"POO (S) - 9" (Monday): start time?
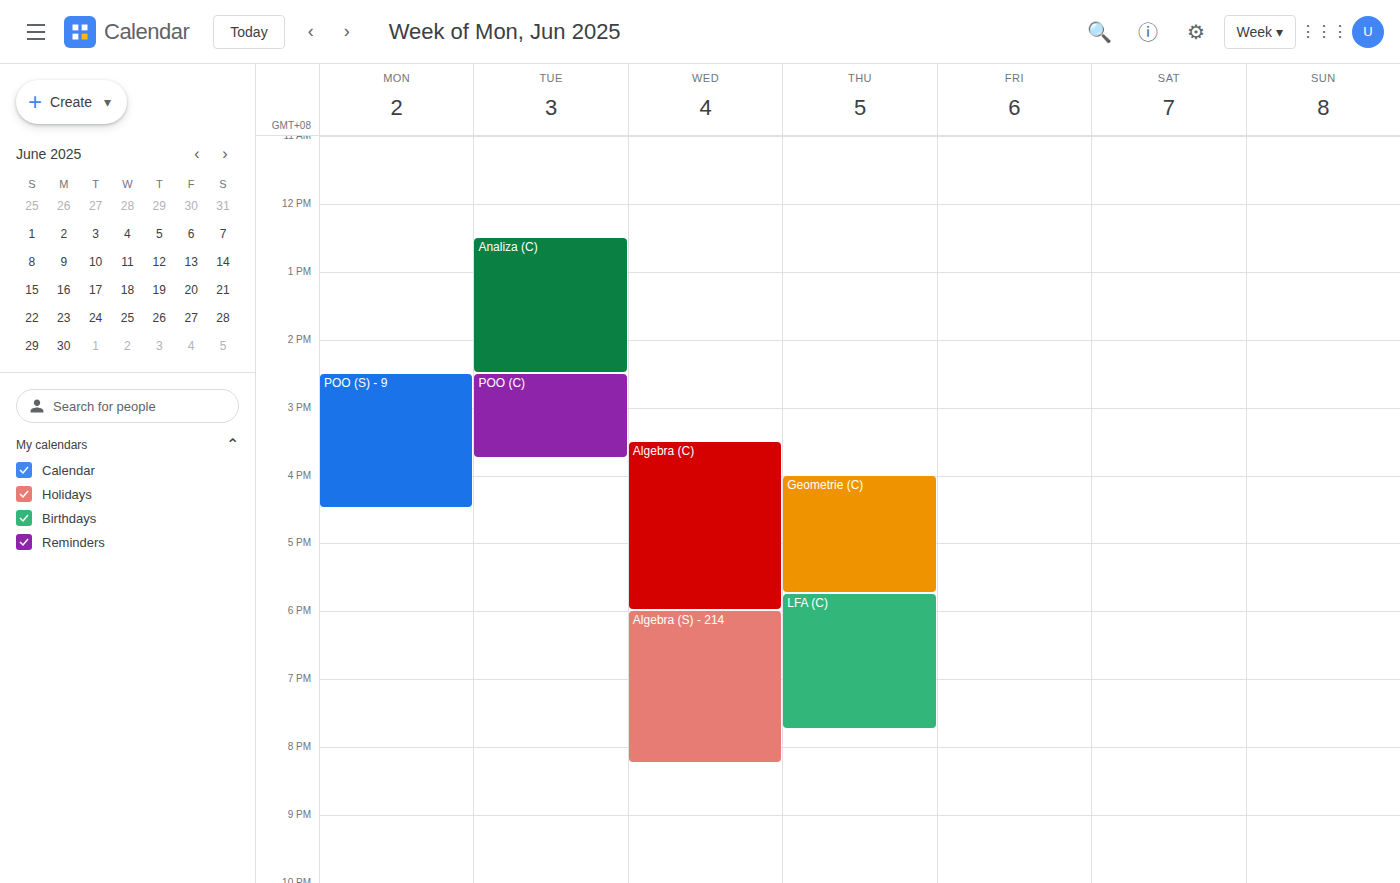
2:30 PM